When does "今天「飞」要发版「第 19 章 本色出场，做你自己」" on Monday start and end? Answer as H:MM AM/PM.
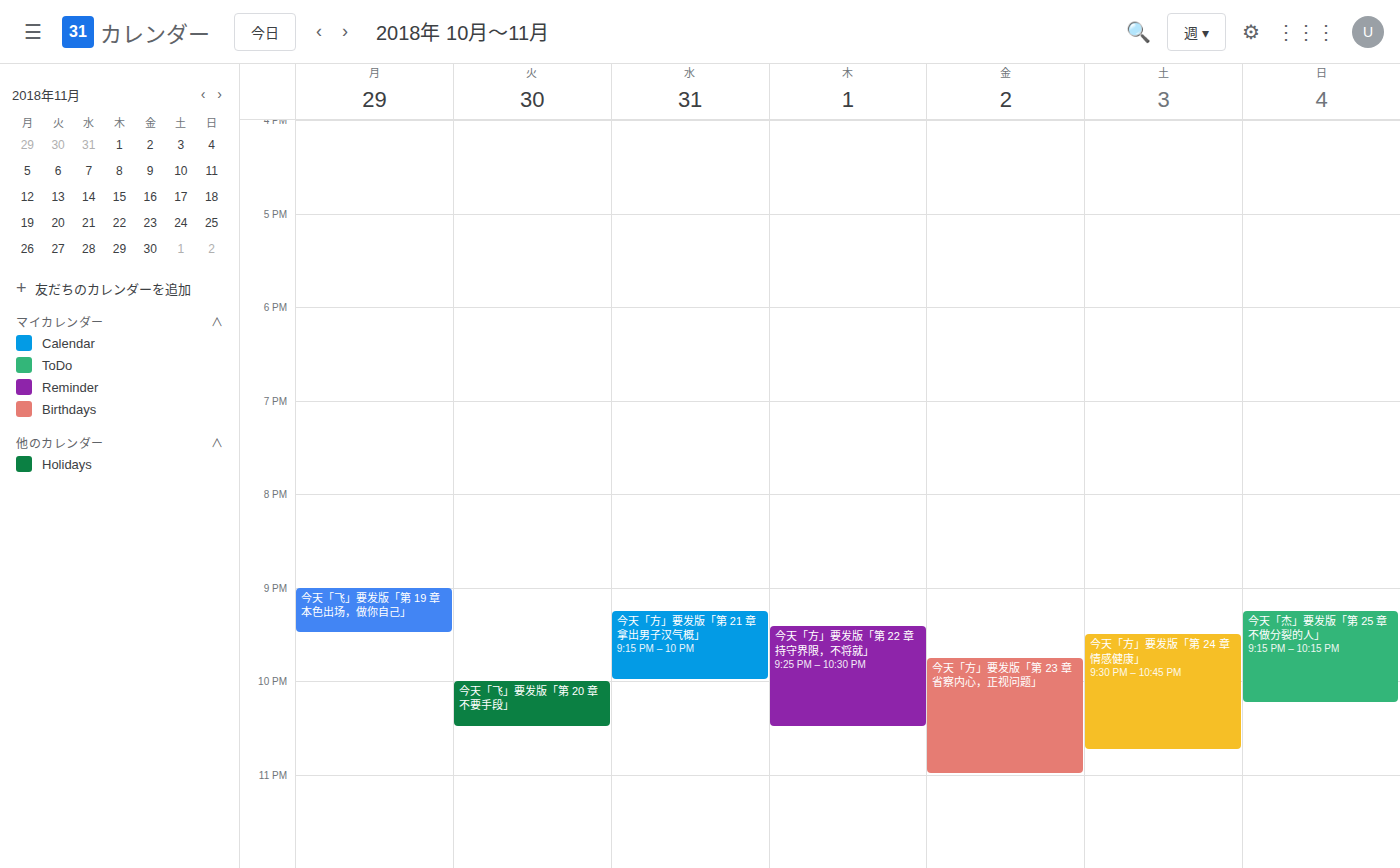
9:00 PM to 9:30 PM